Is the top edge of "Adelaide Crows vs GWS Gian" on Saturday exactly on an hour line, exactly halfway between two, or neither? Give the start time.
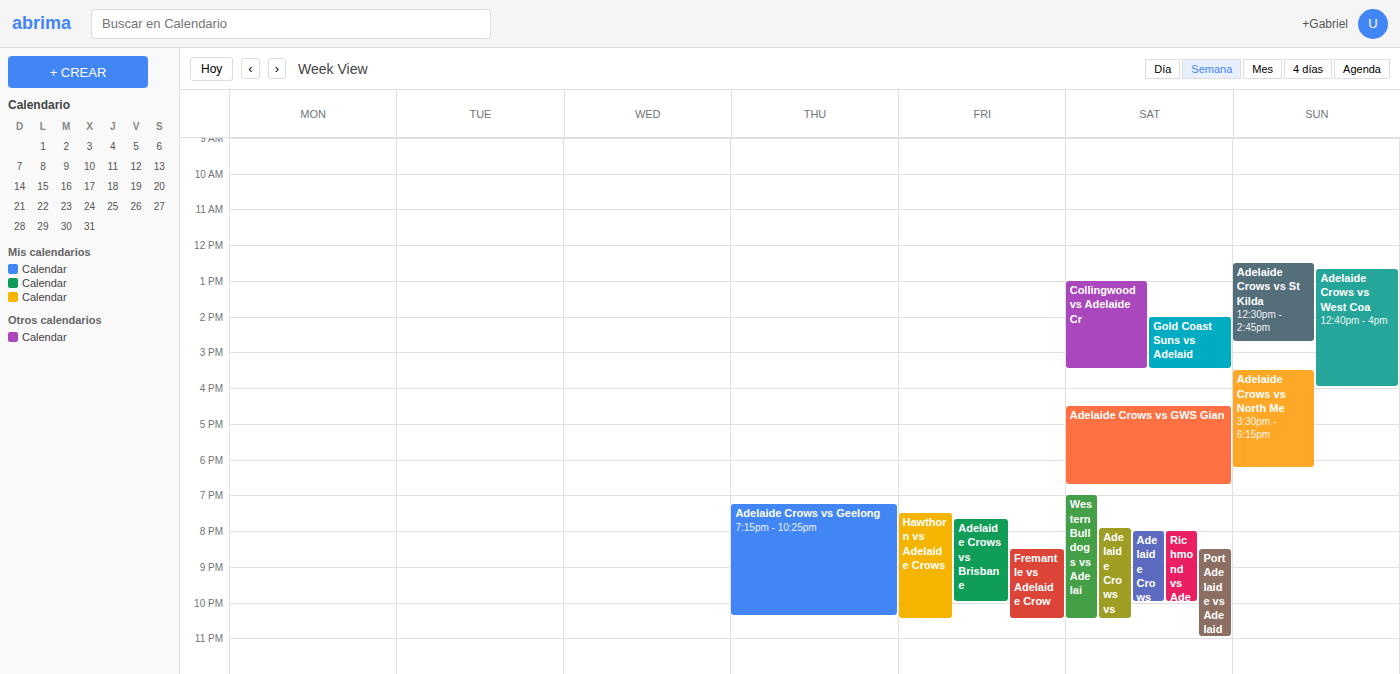
4:30 PM -- halfway between the 4 PM and 5 PM lines.